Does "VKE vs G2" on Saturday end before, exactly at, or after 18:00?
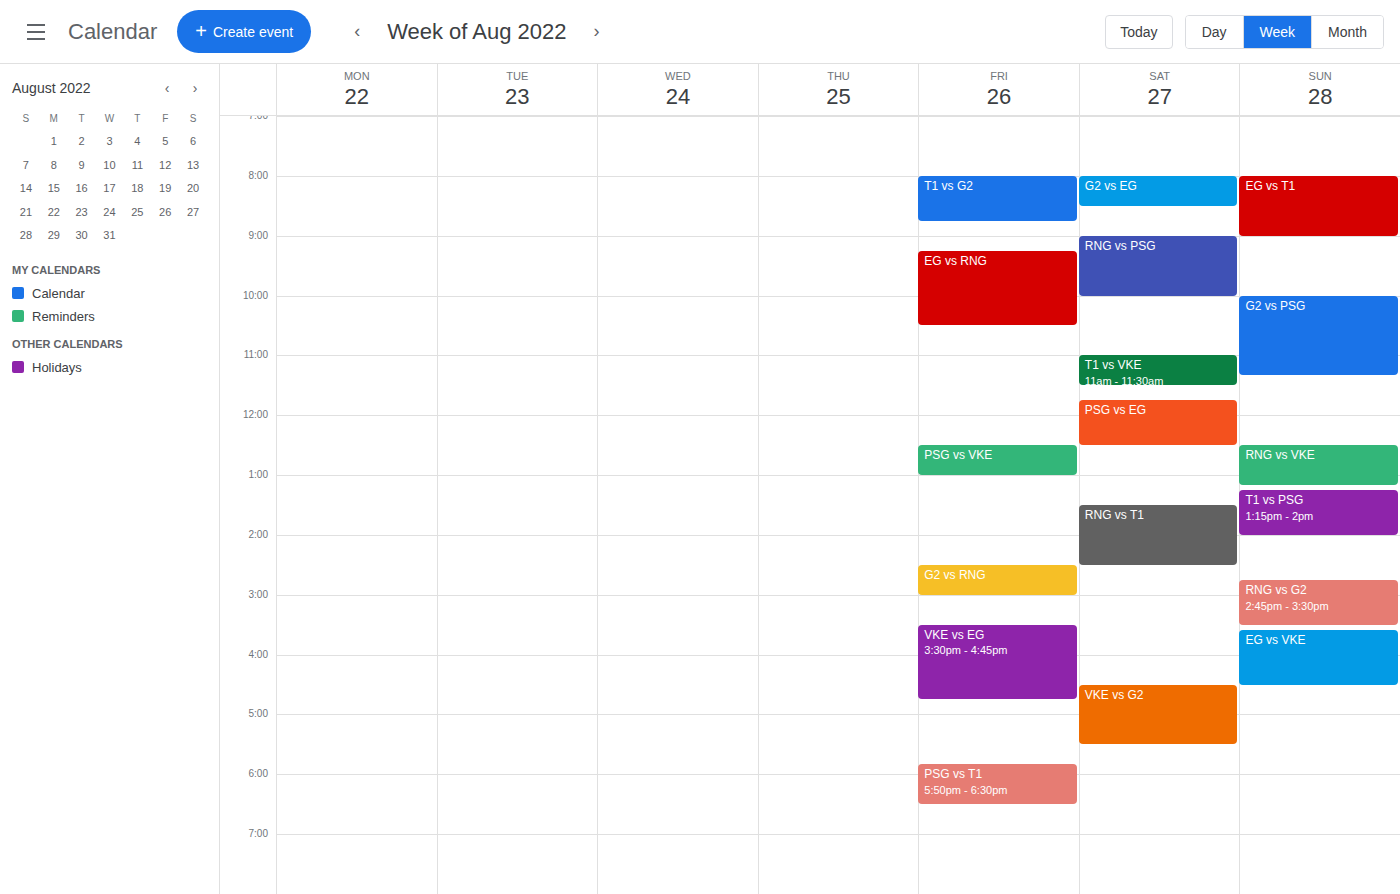
17:30 -- before 18:00, 30 minutes above the 18:00 line.